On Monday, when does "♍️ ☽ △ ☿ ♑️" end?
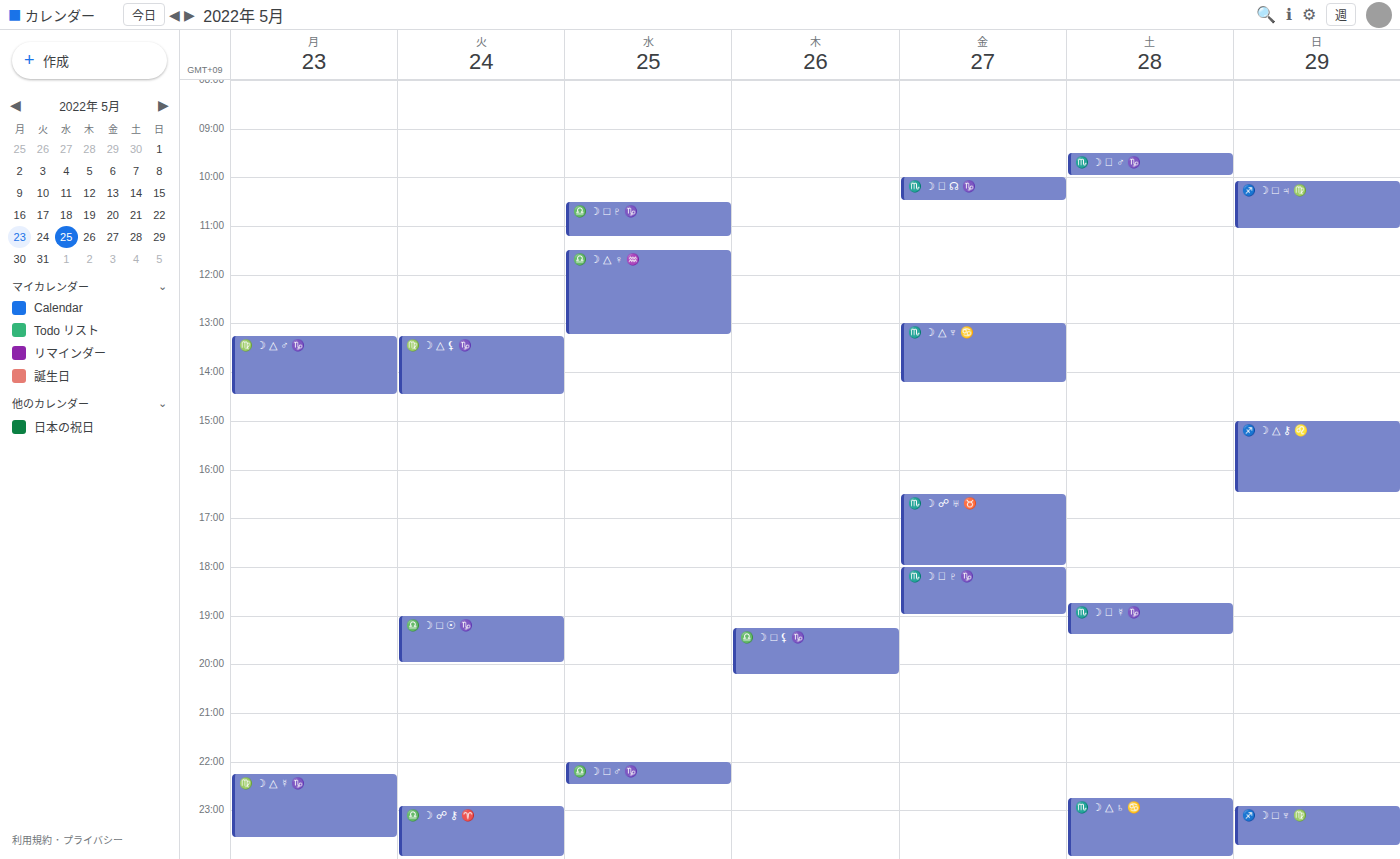
23:35